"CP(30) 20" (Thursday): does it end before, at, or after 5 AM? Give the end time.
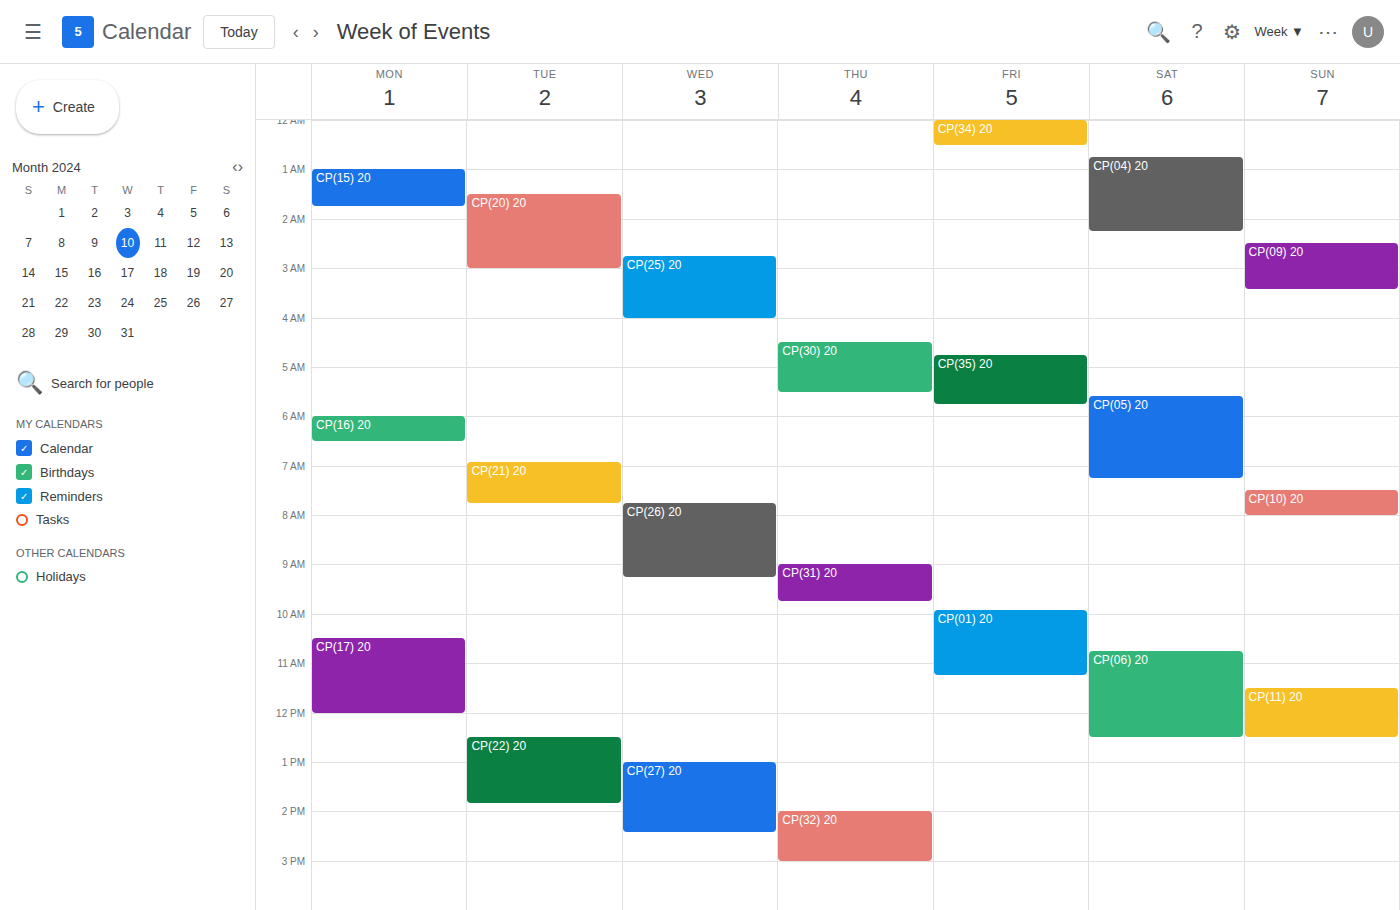
5:30 AM -- after 5 AM, 30 minutes below the 5 AM line.